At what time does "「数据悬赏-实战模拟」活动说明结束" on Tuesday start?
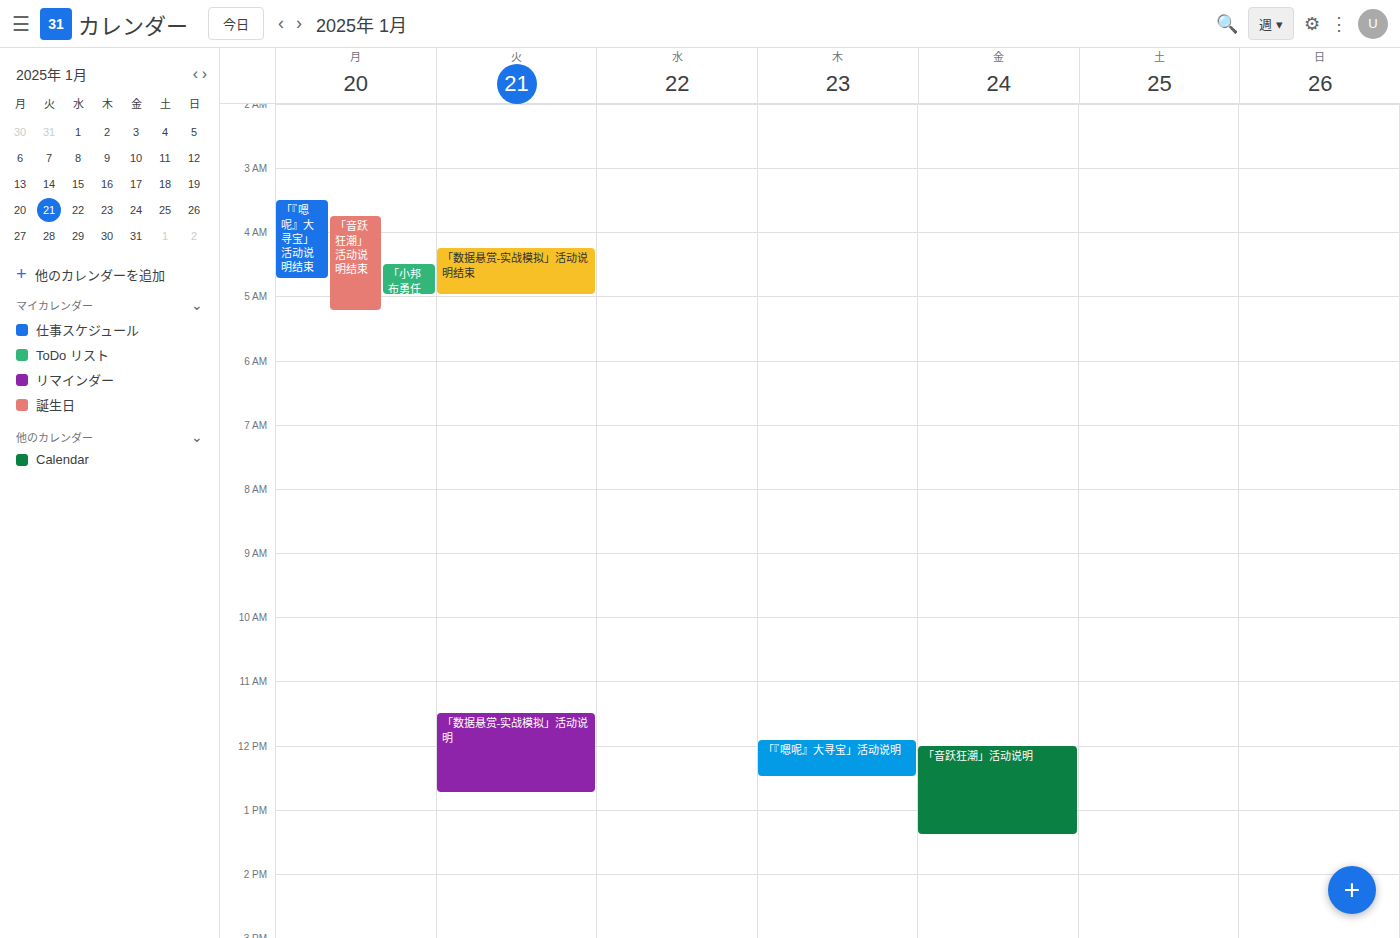
4:15 AM